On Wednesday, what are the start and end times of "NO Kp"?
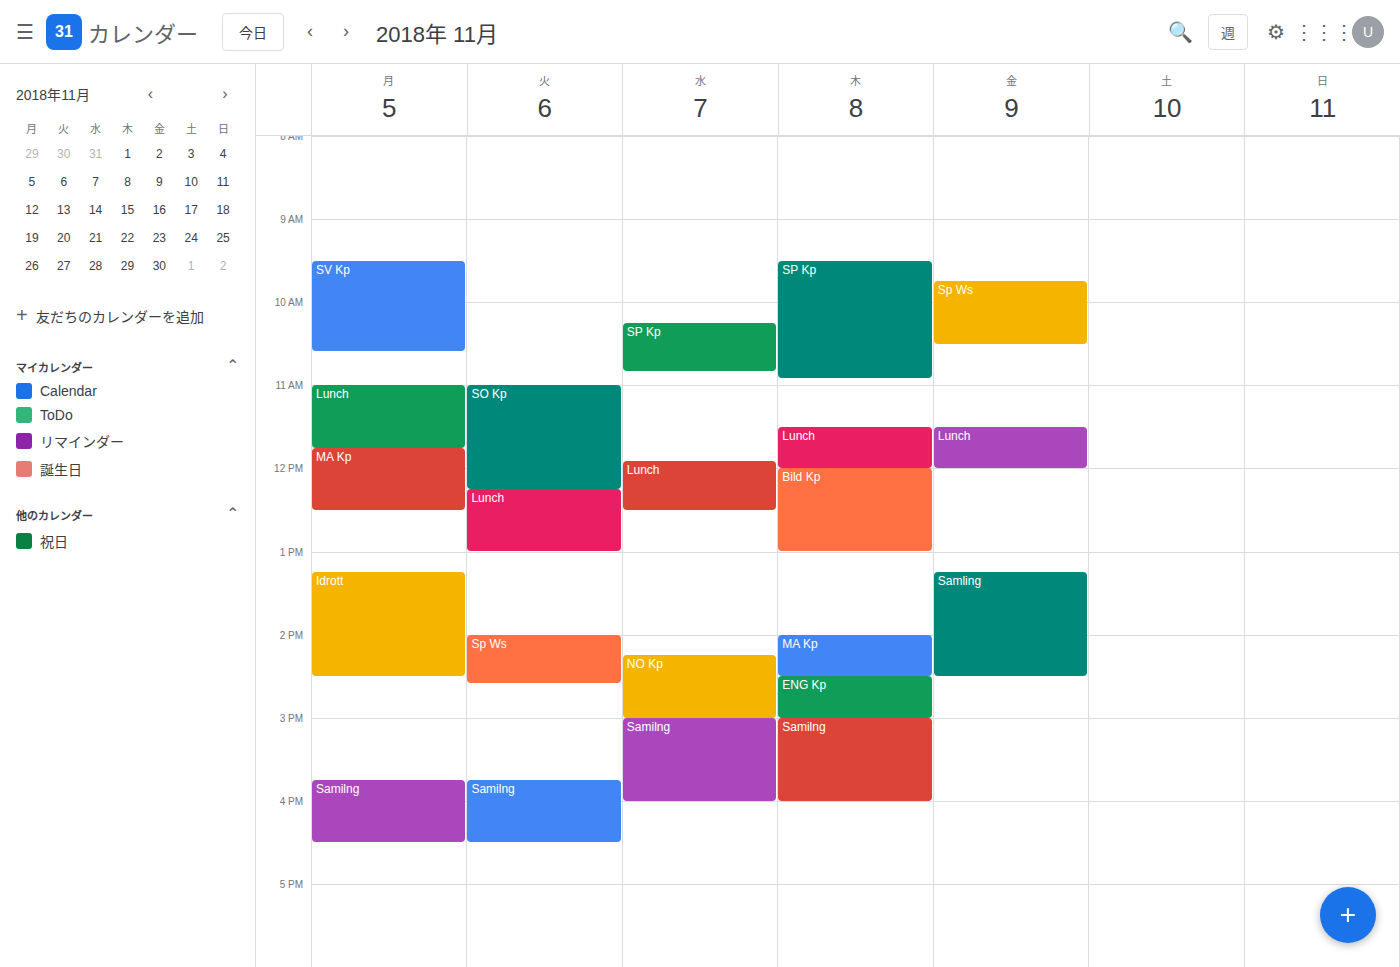
2:15 PM to 3:00 PM